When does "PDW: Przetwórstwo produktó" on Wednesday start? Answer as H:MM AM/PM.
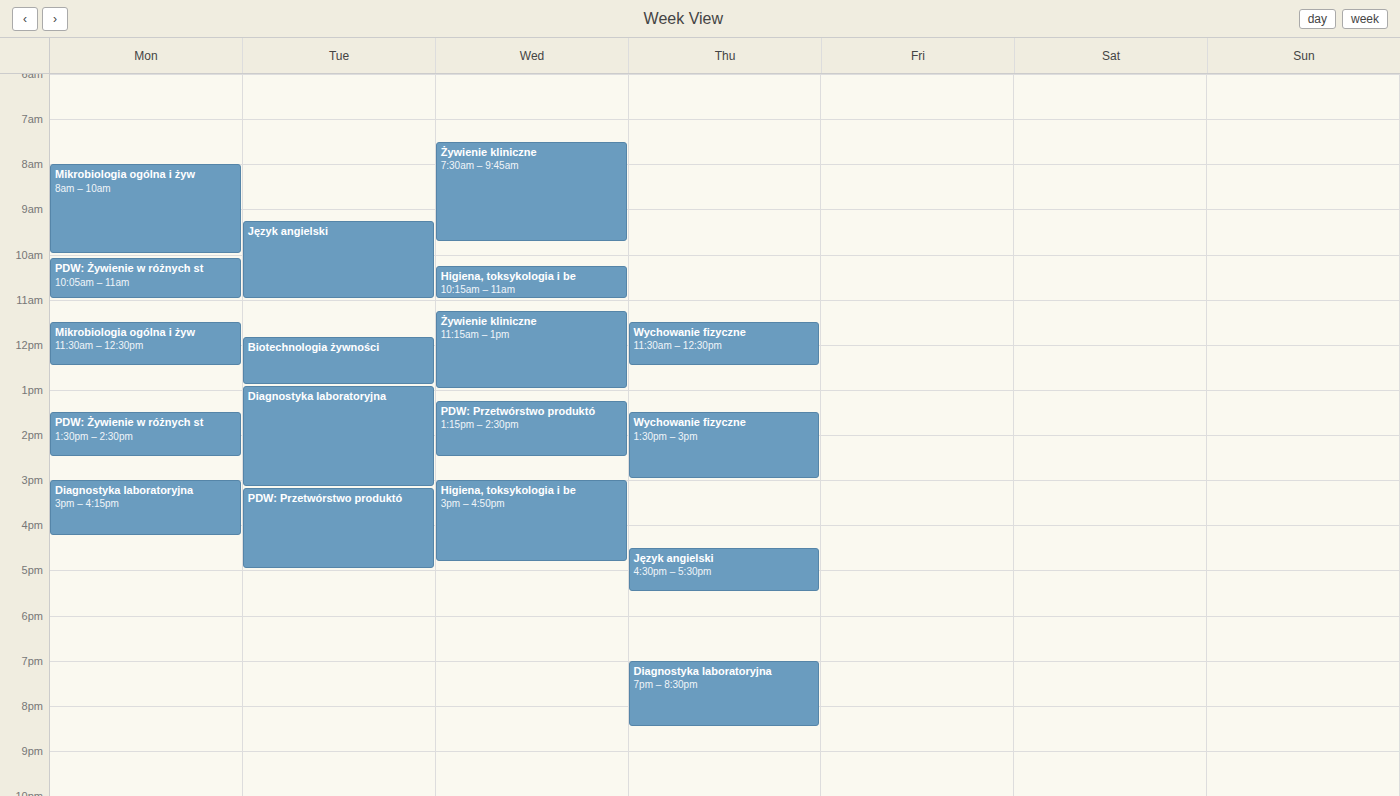
1:15 PM